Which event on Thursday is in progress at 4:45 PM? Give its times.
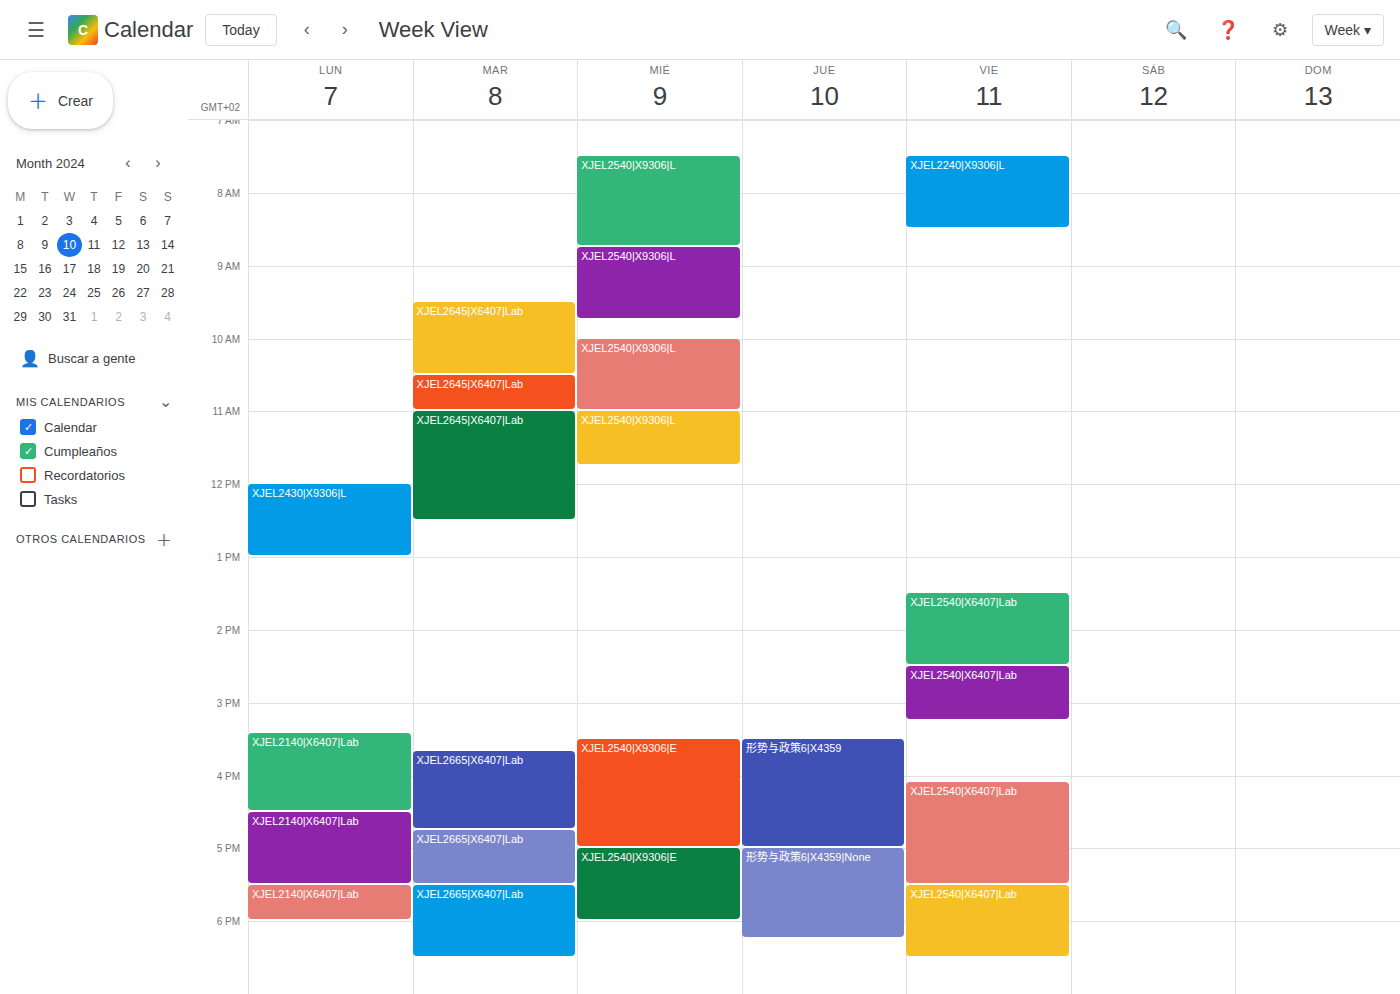
"形势与政策6|X4359", 3:30 PM to 5:00 PM